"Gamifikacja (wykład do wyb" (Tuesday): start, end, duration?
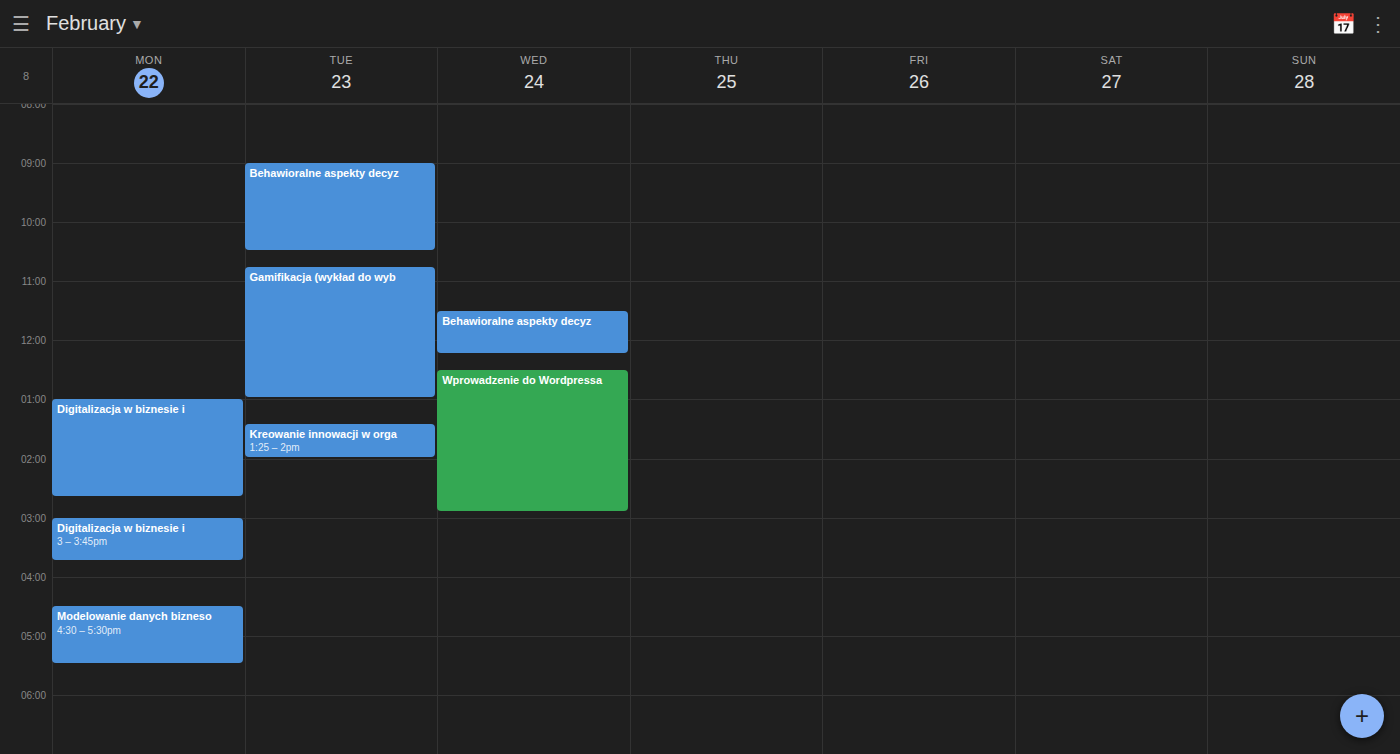
10:45 AM to 1:00 PM, 2 hours 15 minutes